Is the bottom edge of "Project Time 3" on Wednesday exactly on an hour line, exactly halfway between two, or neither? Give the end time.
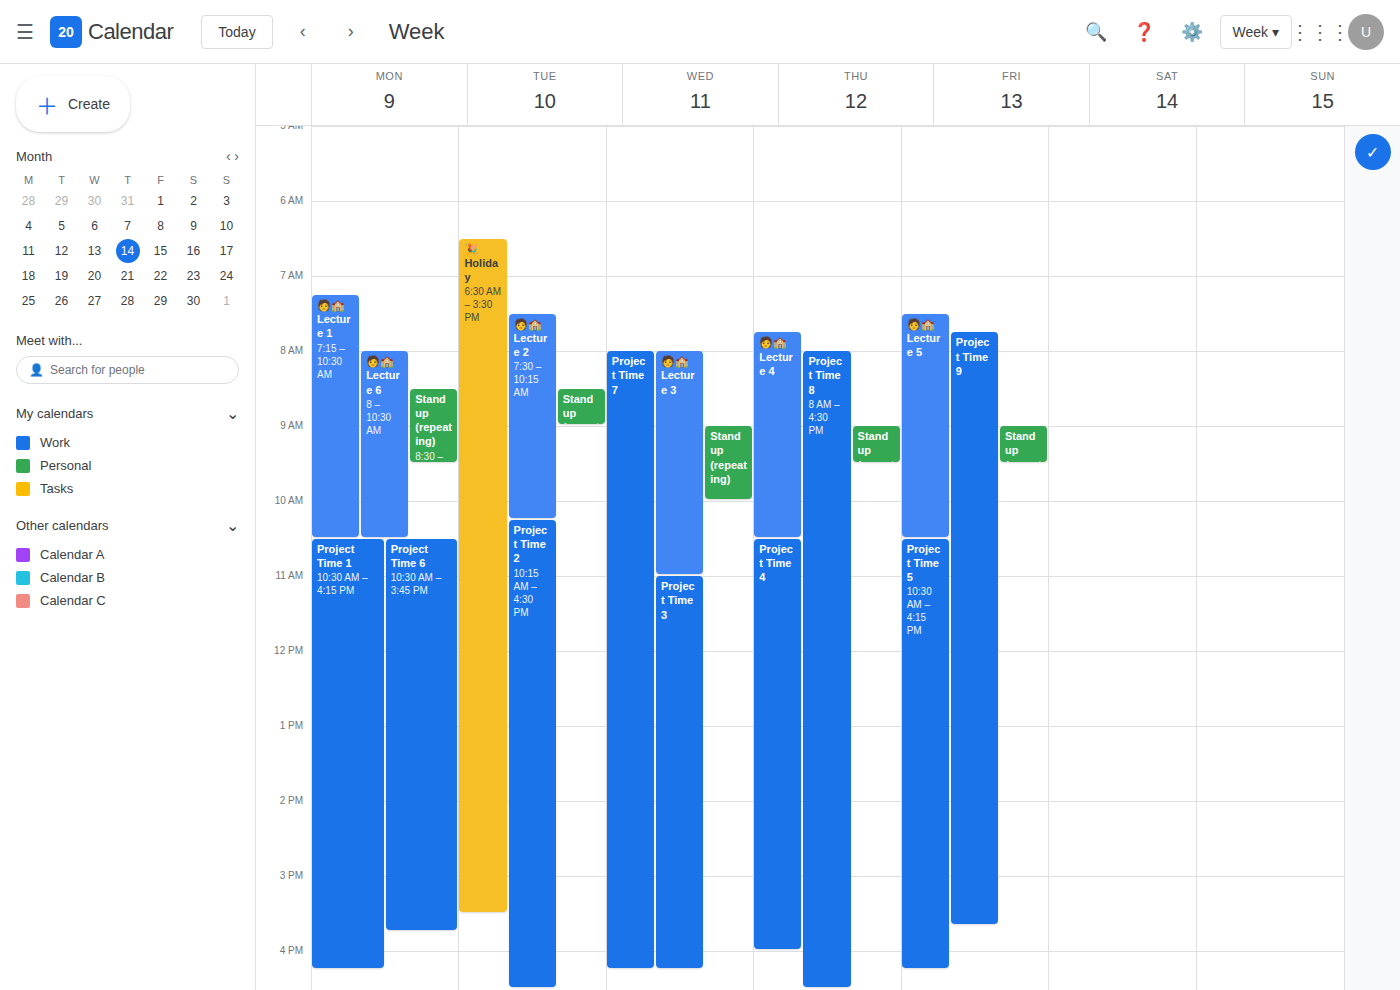
4:15 PM -- neither: a quarter of the way from the 4 PM line to the 5 PM line.